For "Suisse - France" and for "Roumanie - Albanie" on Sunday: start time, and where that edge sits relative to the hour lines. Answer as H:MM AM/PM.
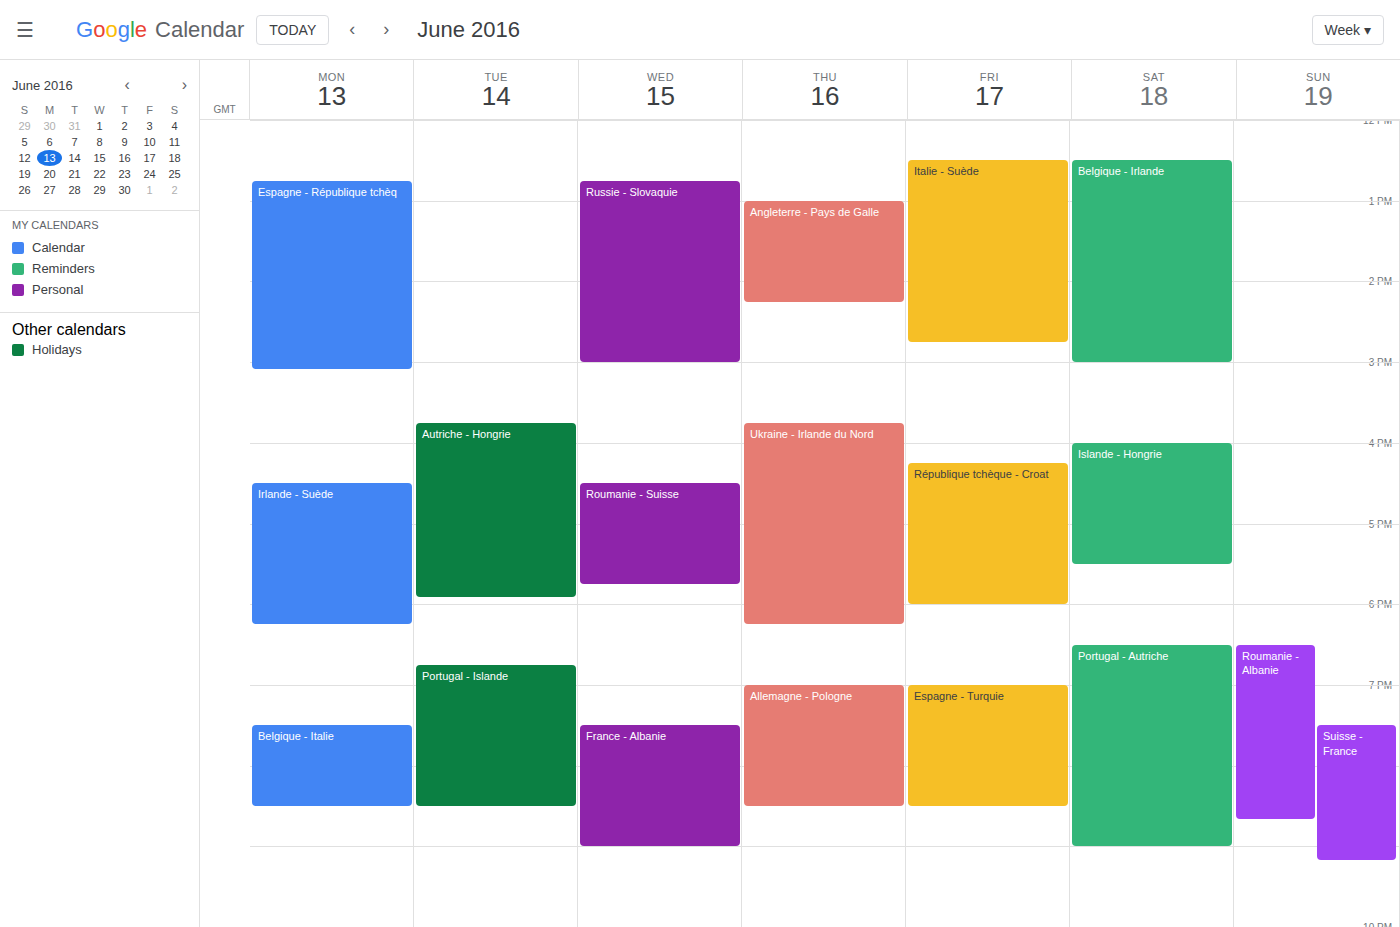
"Suisse - France": 7:30 PM, halfway between the 7 PM and 8 PM lines. "Roumanie - Albanie": 6:30 PM, halfway between the 6 PM and 7 PM lines.